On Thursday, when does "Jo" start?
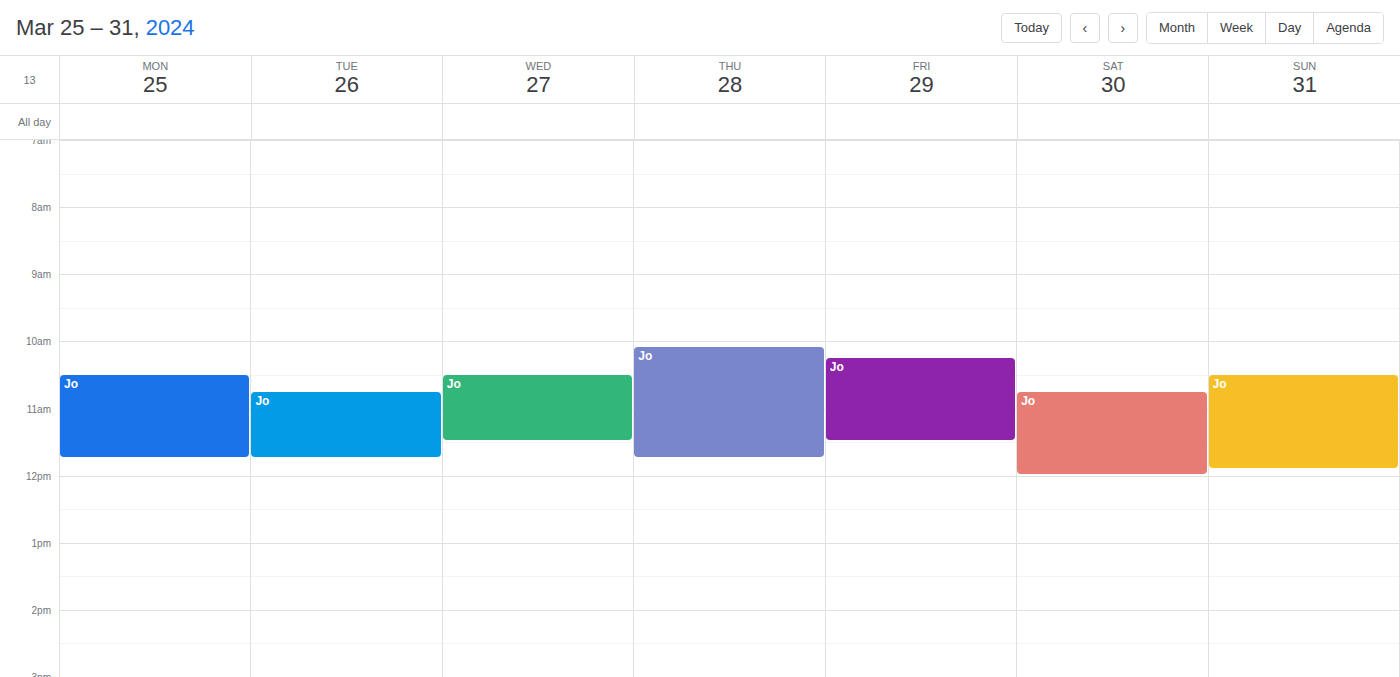
10:05